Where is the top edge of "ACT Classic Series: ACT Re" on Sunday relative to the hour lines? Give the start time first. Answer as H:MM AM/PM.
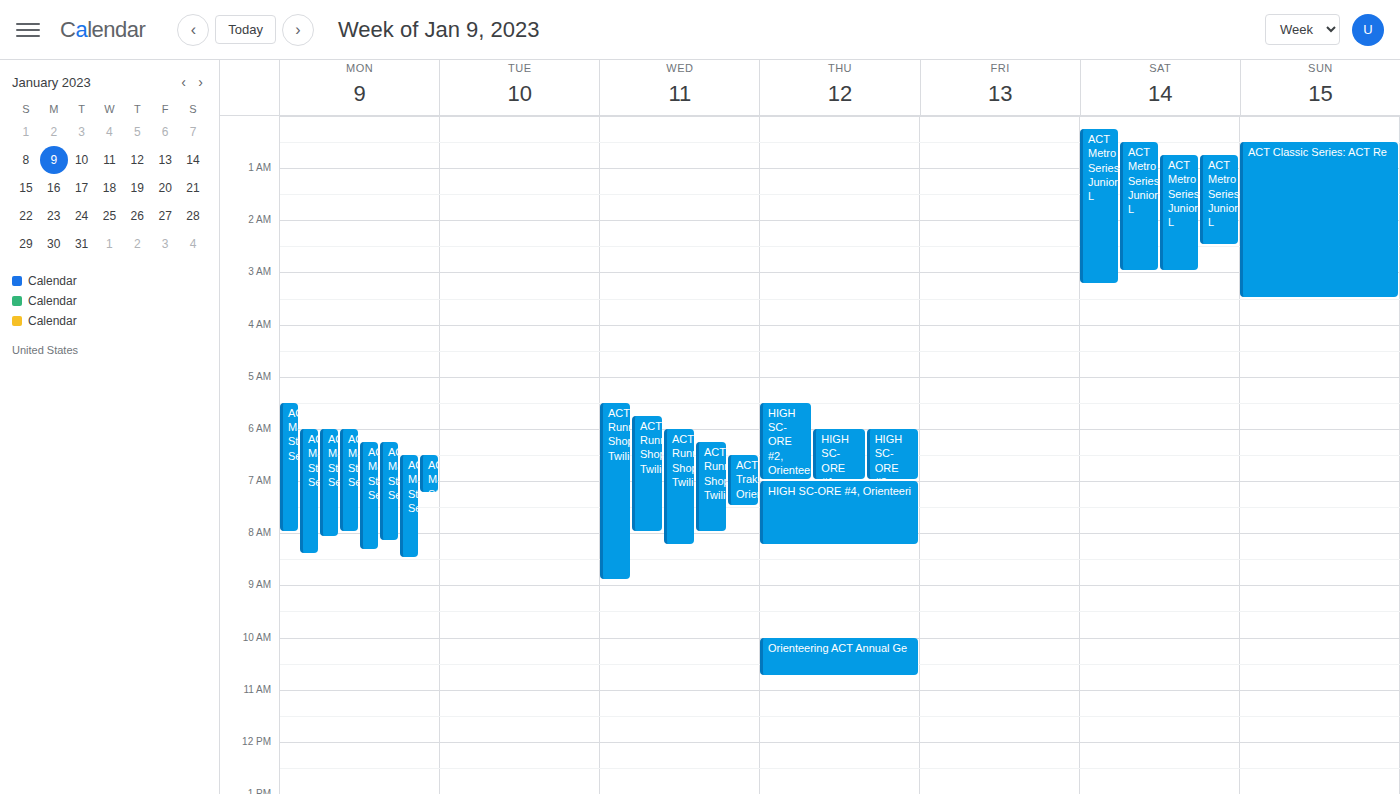
12:30 AM -- halfway between the 12 AM and 1 AM lines.